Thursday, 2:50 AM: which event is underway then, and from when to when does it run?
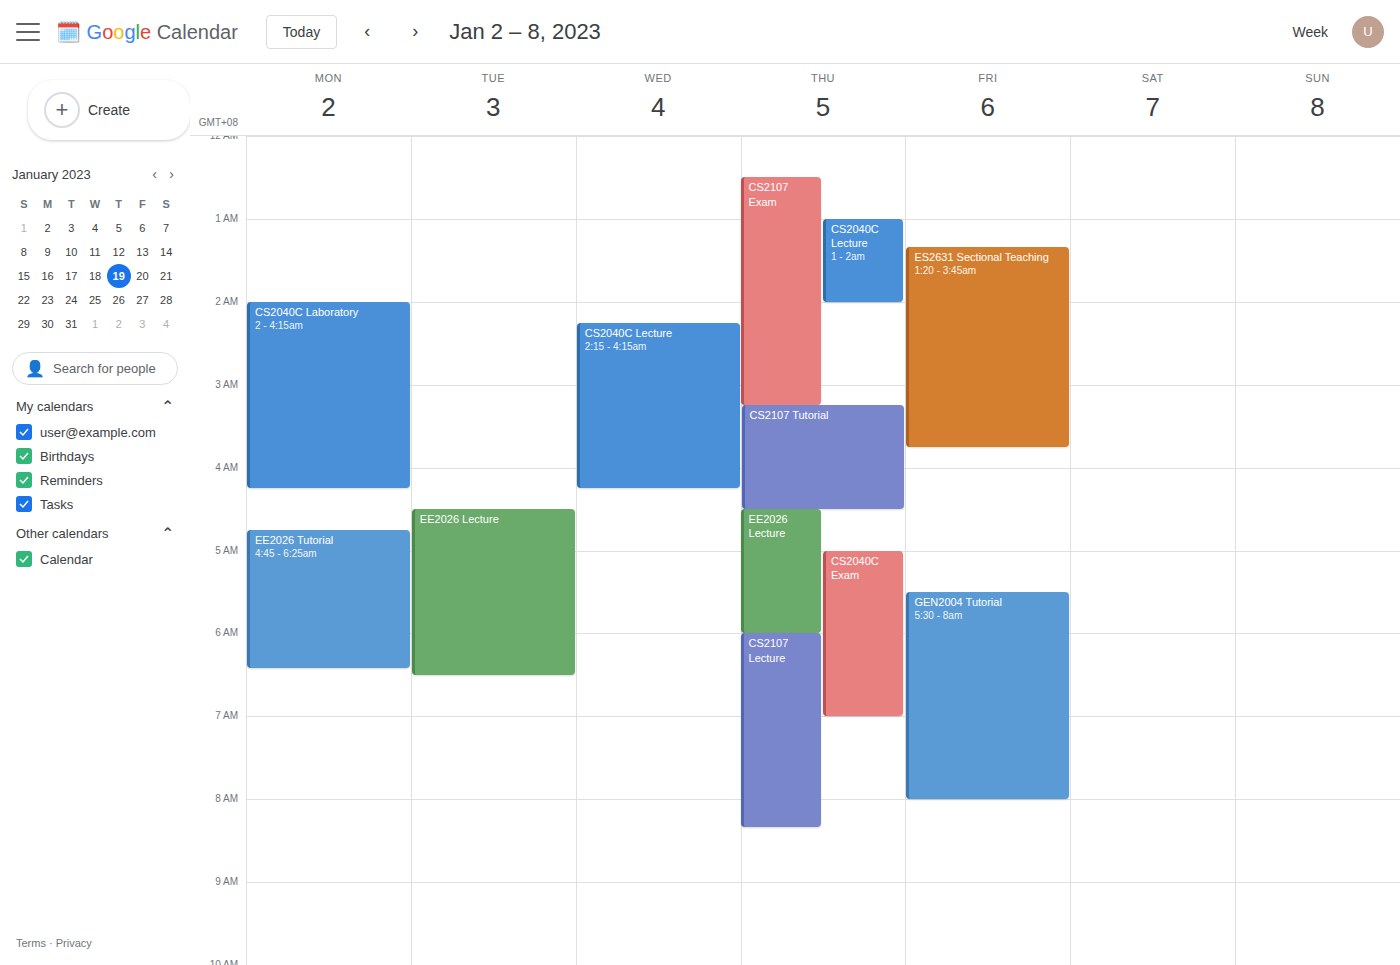
"CS2107 Exam", 12:30 AM to 3:15 AM